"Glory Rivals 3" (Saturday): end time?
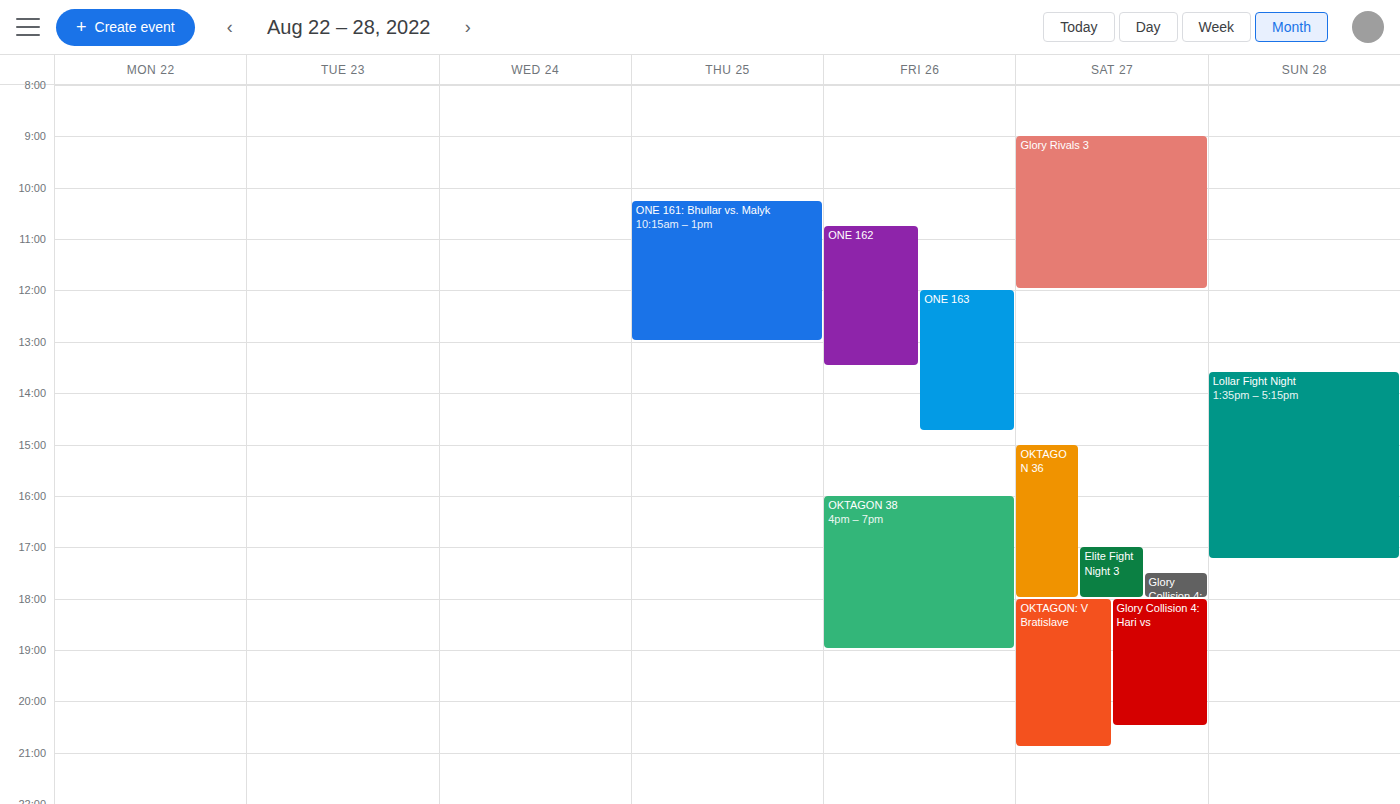
12:00 PM